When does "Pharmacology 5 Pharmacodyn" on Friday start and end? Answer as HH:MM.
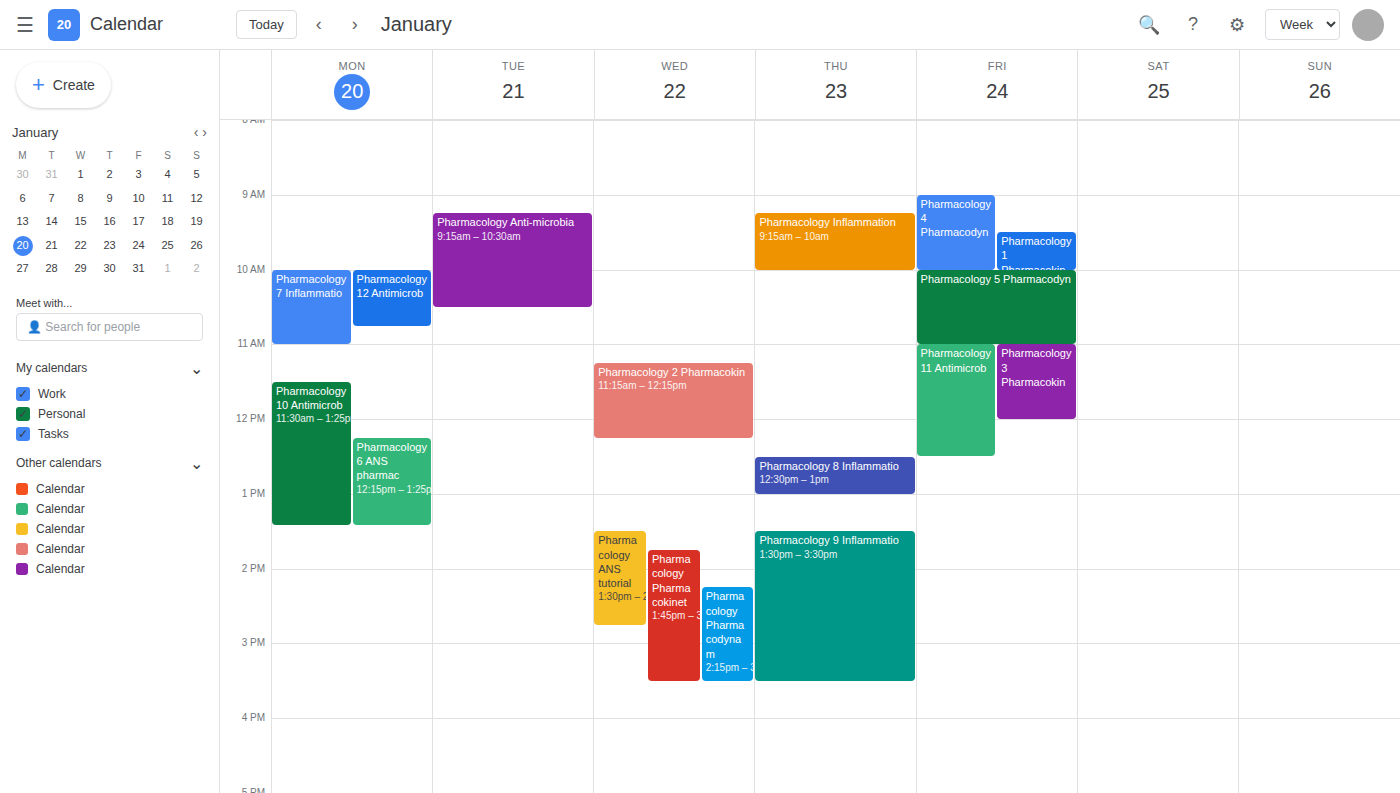
10:00 to 11:00